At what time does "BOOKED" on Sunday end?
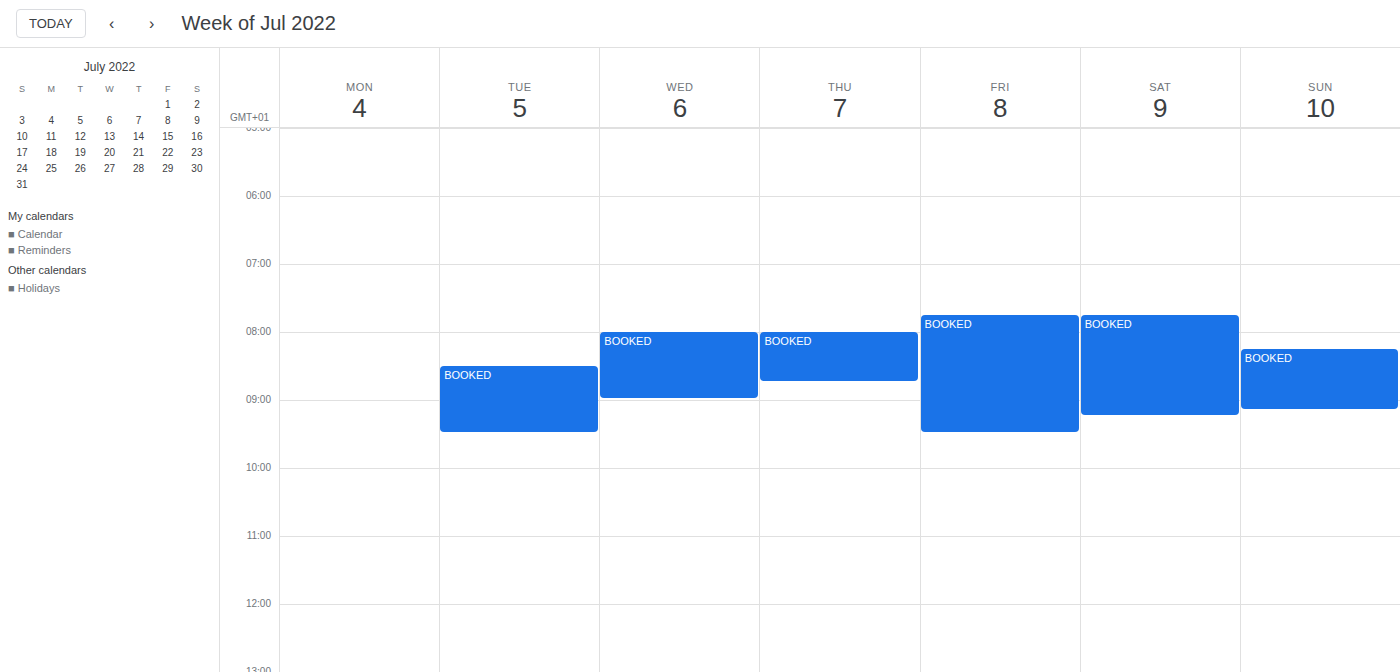
9:10 AM